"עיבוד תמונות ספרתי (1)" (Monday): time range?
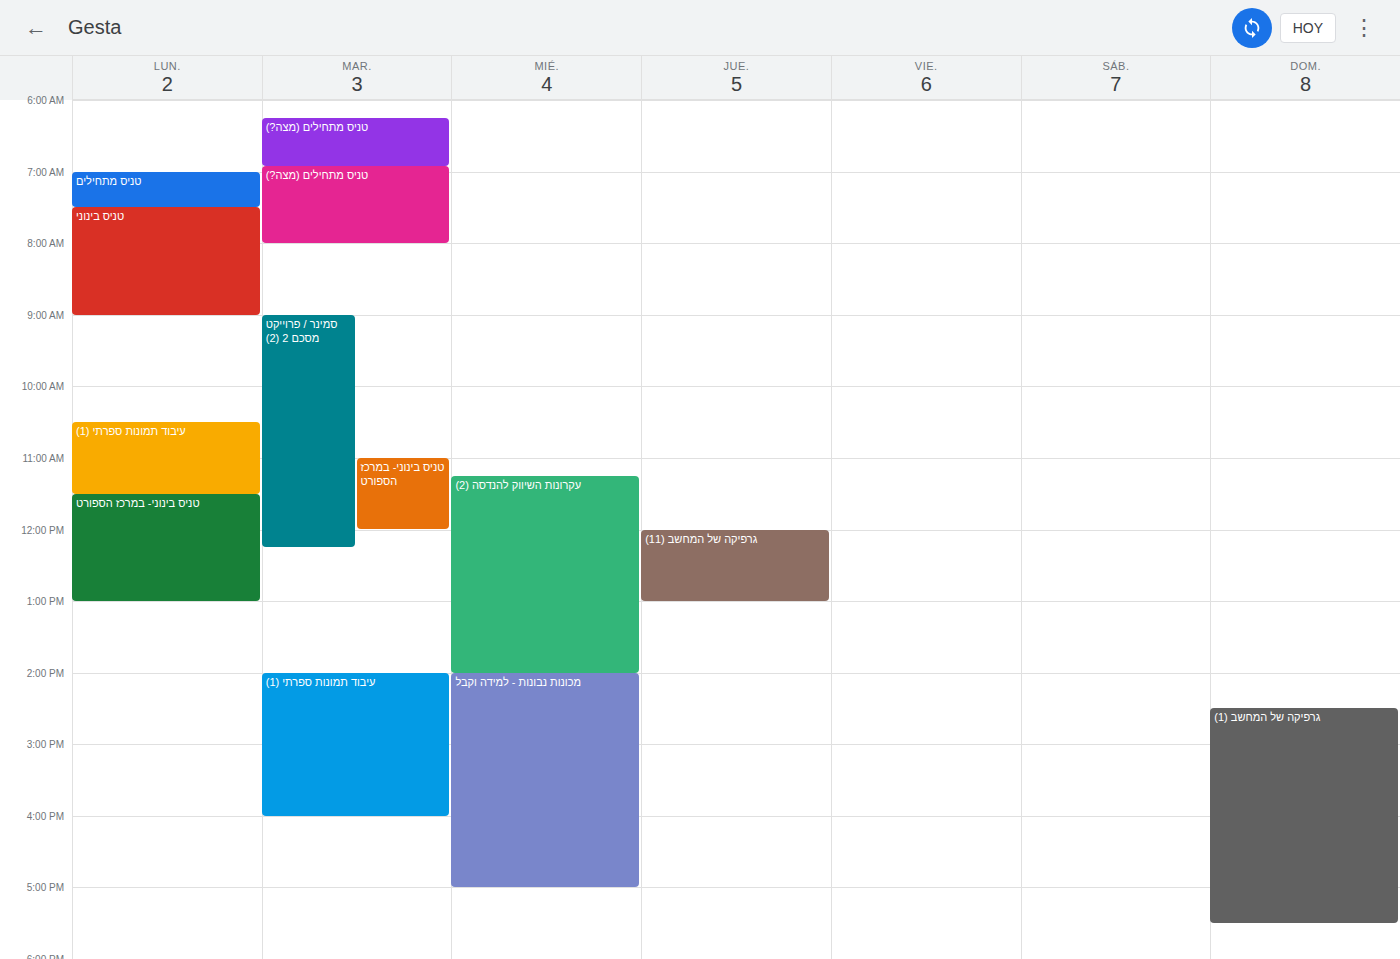
10:30 AM to 11:30 AM